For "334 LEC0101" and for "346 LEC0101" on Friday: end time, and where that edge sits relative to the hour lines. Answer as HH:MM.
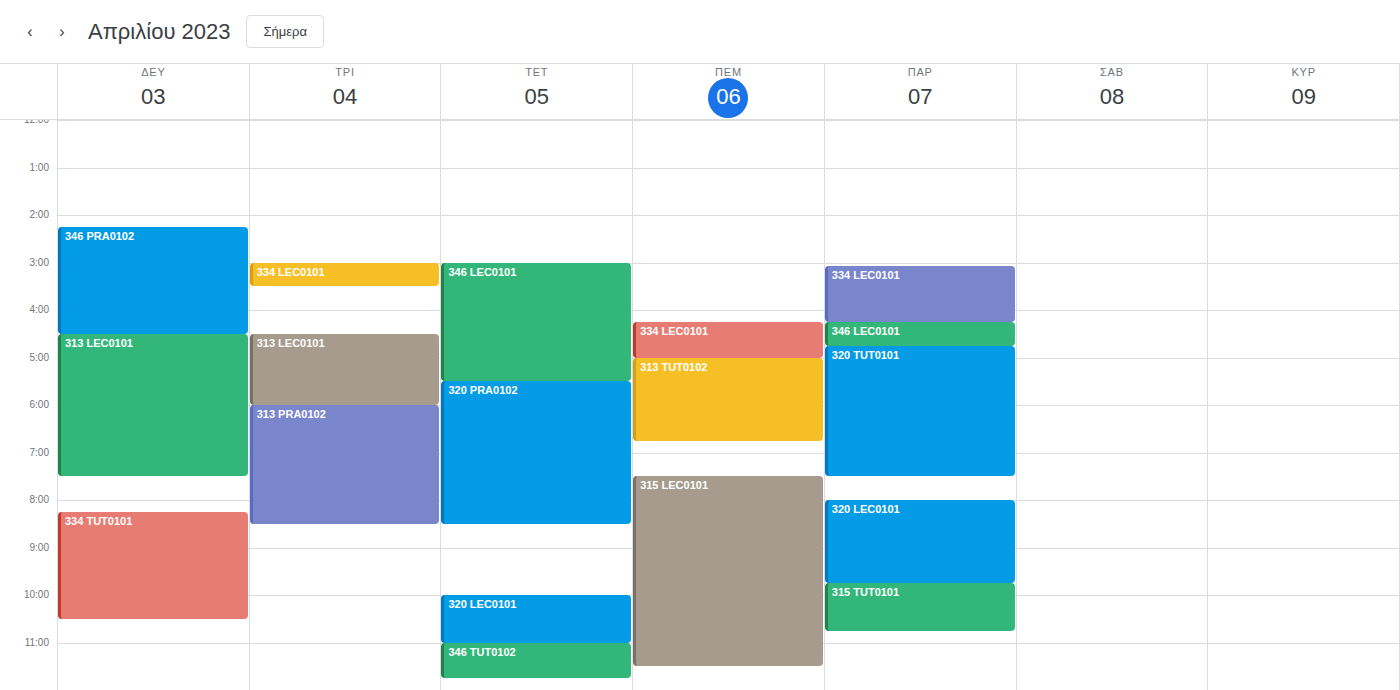
"334 LEC0101": 16:15, neither: a quarter of the way from the 16:00 line to the 17:00 line. "346 LEC0101": 16:45, neither: three quarters of the way from the 16:00 line to the 17:00 line.